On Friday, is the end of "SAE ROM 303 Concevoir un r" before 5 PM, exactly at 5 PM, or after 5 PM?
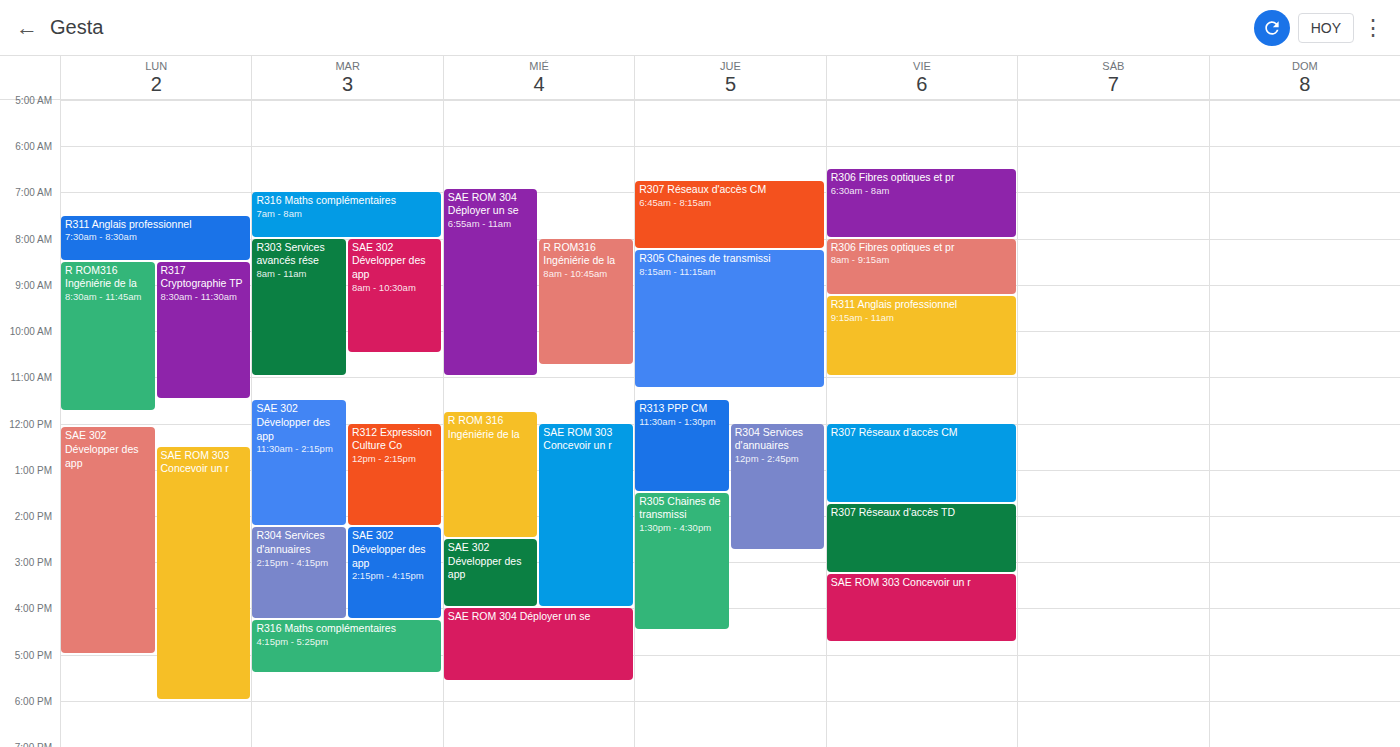
4:45 PM -- before 5 PM, 15 minutes above the 5 PM line.